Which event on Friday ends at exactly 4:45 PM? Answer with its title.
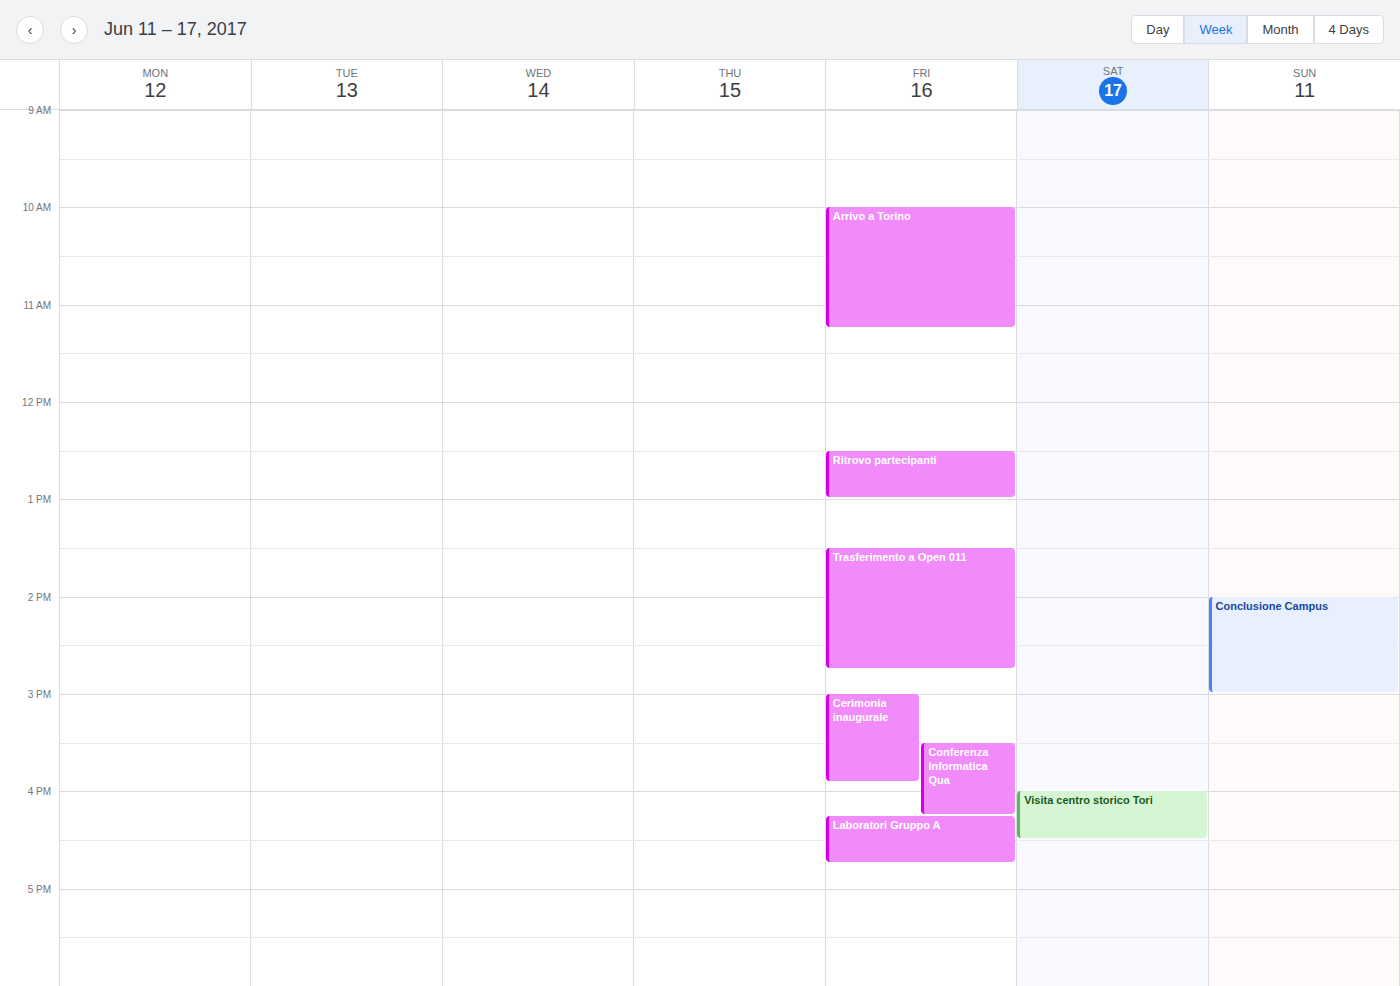
"Laboratori Gruppo A"